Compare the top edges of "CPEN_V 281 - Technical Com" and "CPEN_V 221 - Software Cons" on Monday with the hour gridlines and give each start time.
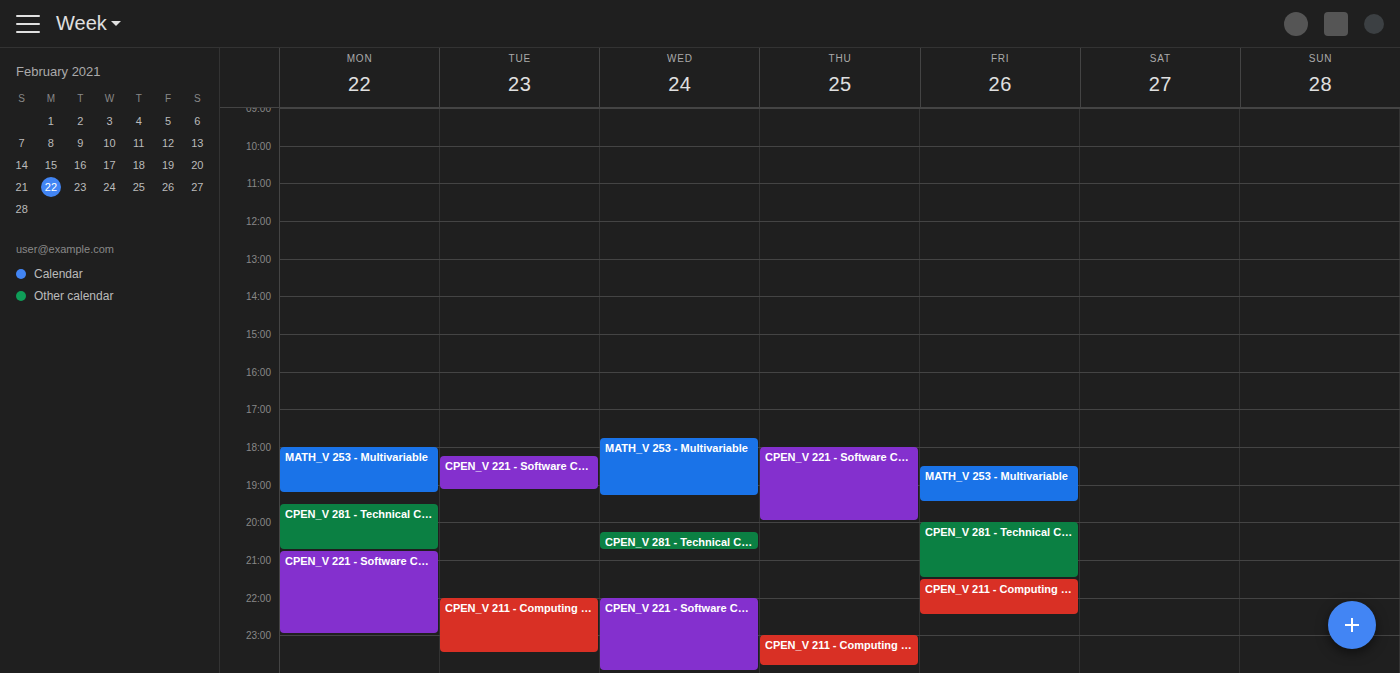
"CPEN_V 281 - Technical Com": 19:30, halfway between the 19:00 and 20:00 lines. "CPEN_V 221 - Software Cons": 20:45, neither: three quarters of the way from the 20:00 line to the 21:00 line.